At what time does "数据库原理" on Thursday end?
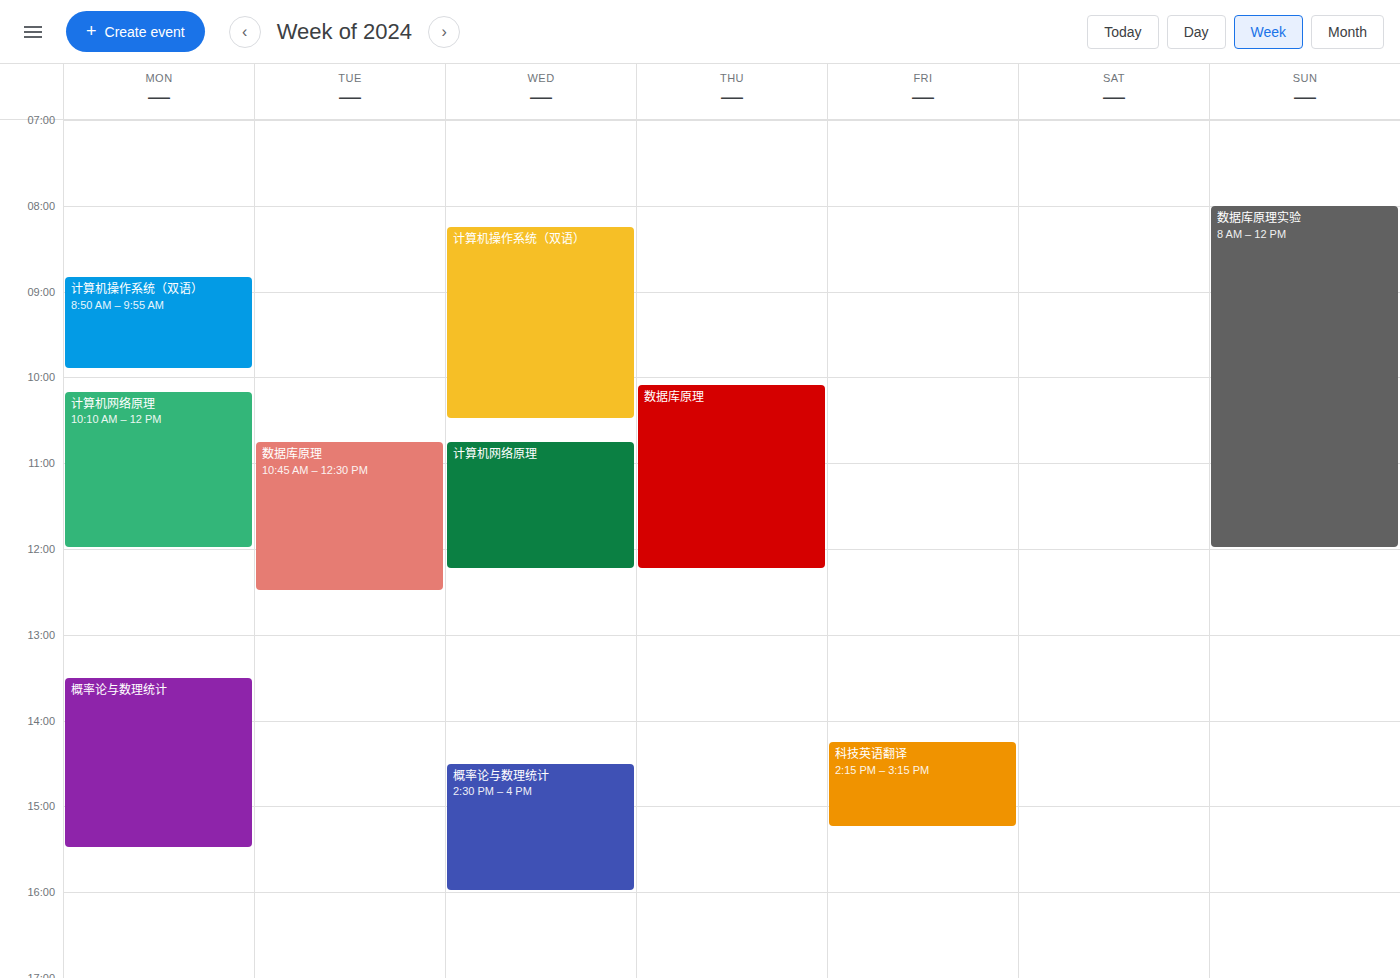
12:15 PM